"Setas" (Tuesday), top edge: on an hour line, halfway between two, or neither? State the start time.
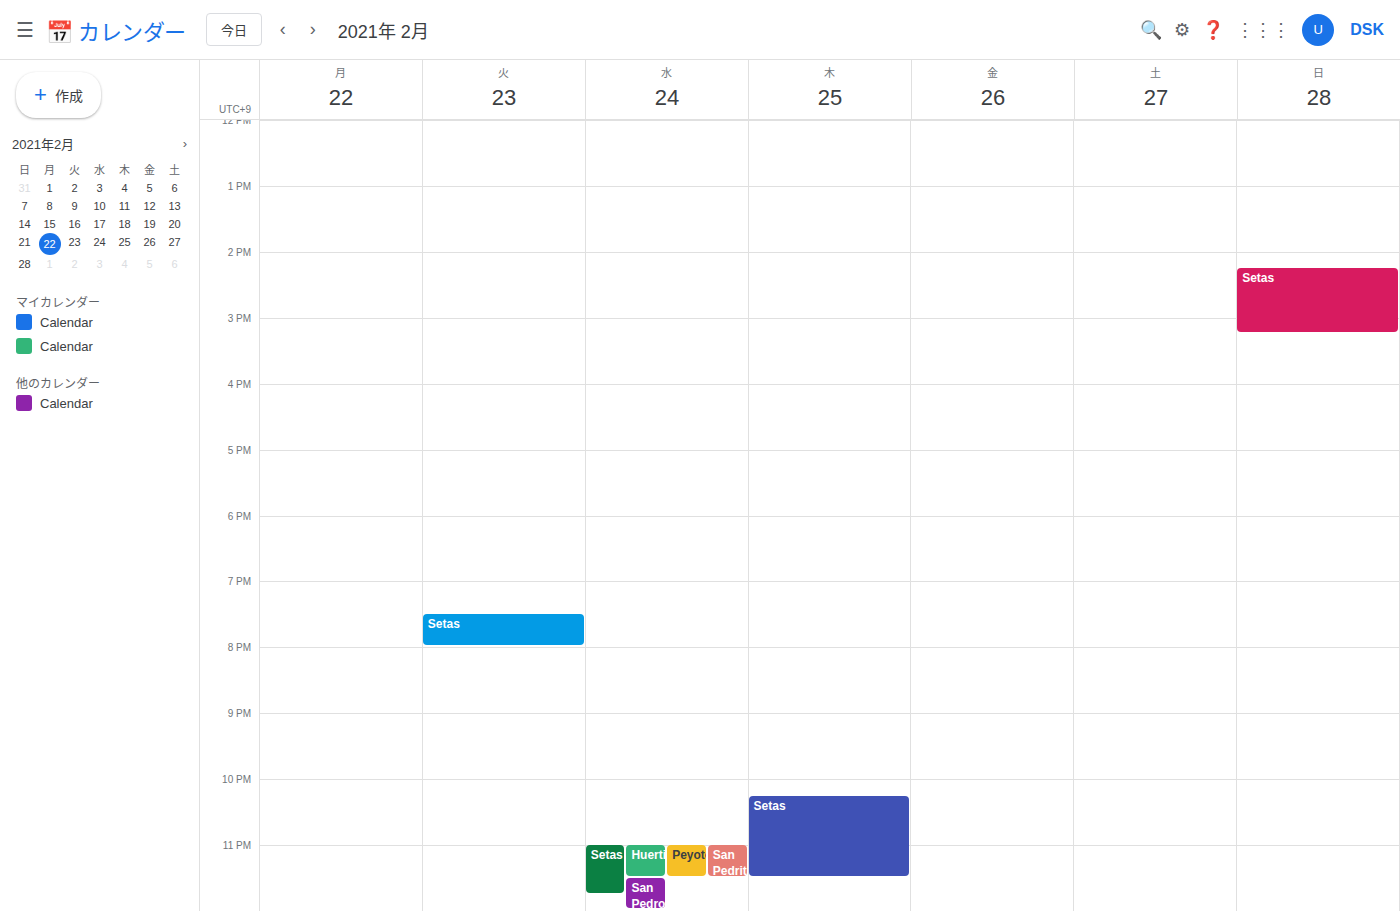
7:30 PM -- halfway between the 7 PM and 8 PM lines.